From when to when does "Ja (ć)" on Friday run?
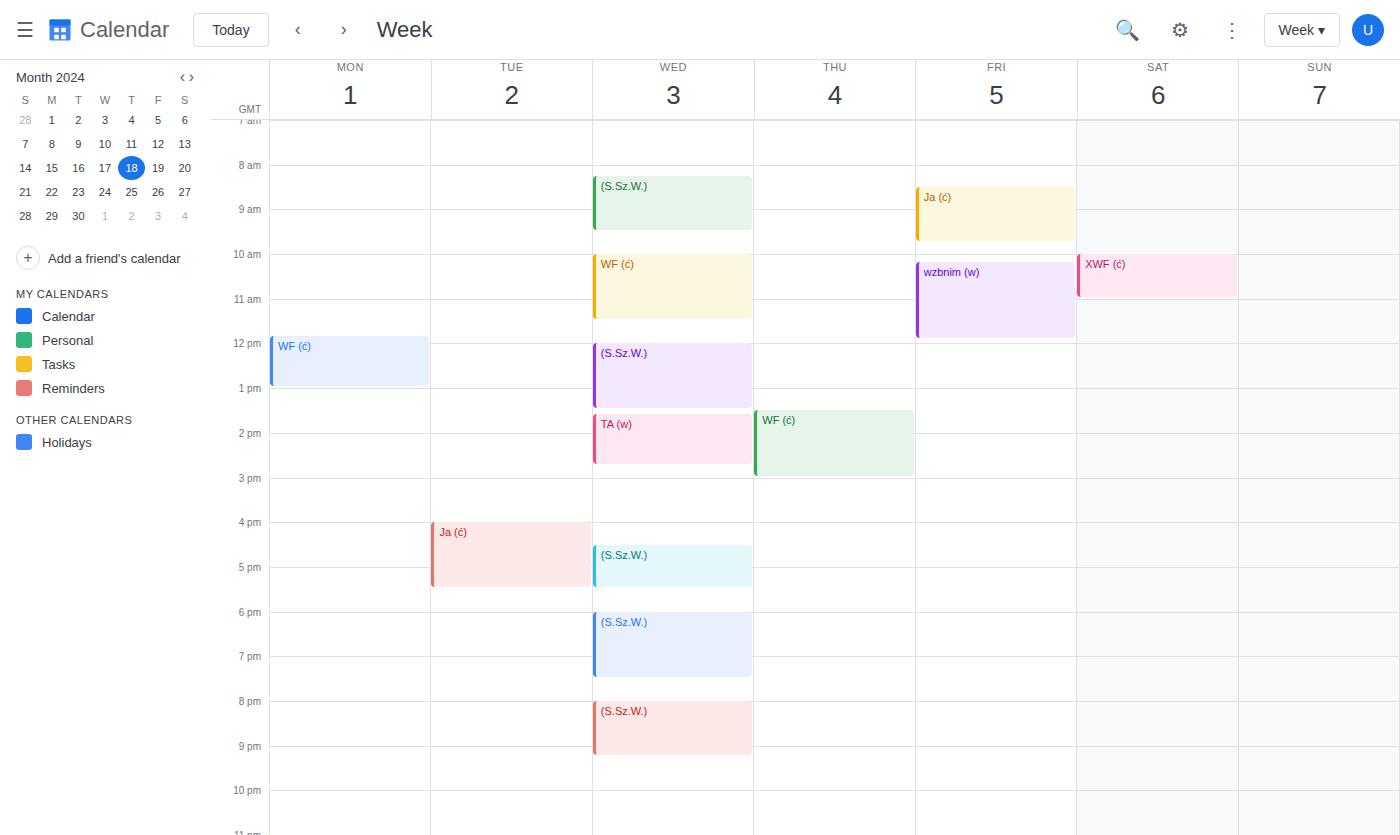
8:30 AM to 9:45 AM